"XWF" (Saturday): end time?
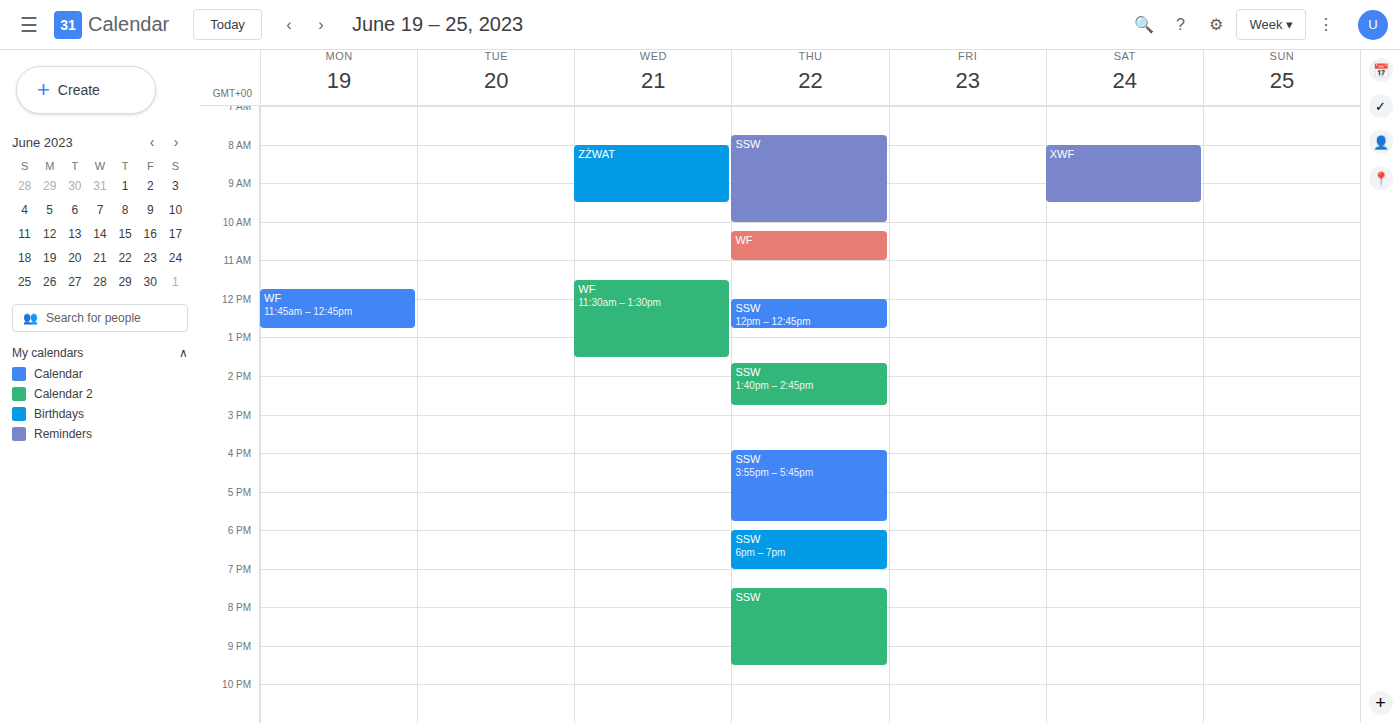
9:30 AM